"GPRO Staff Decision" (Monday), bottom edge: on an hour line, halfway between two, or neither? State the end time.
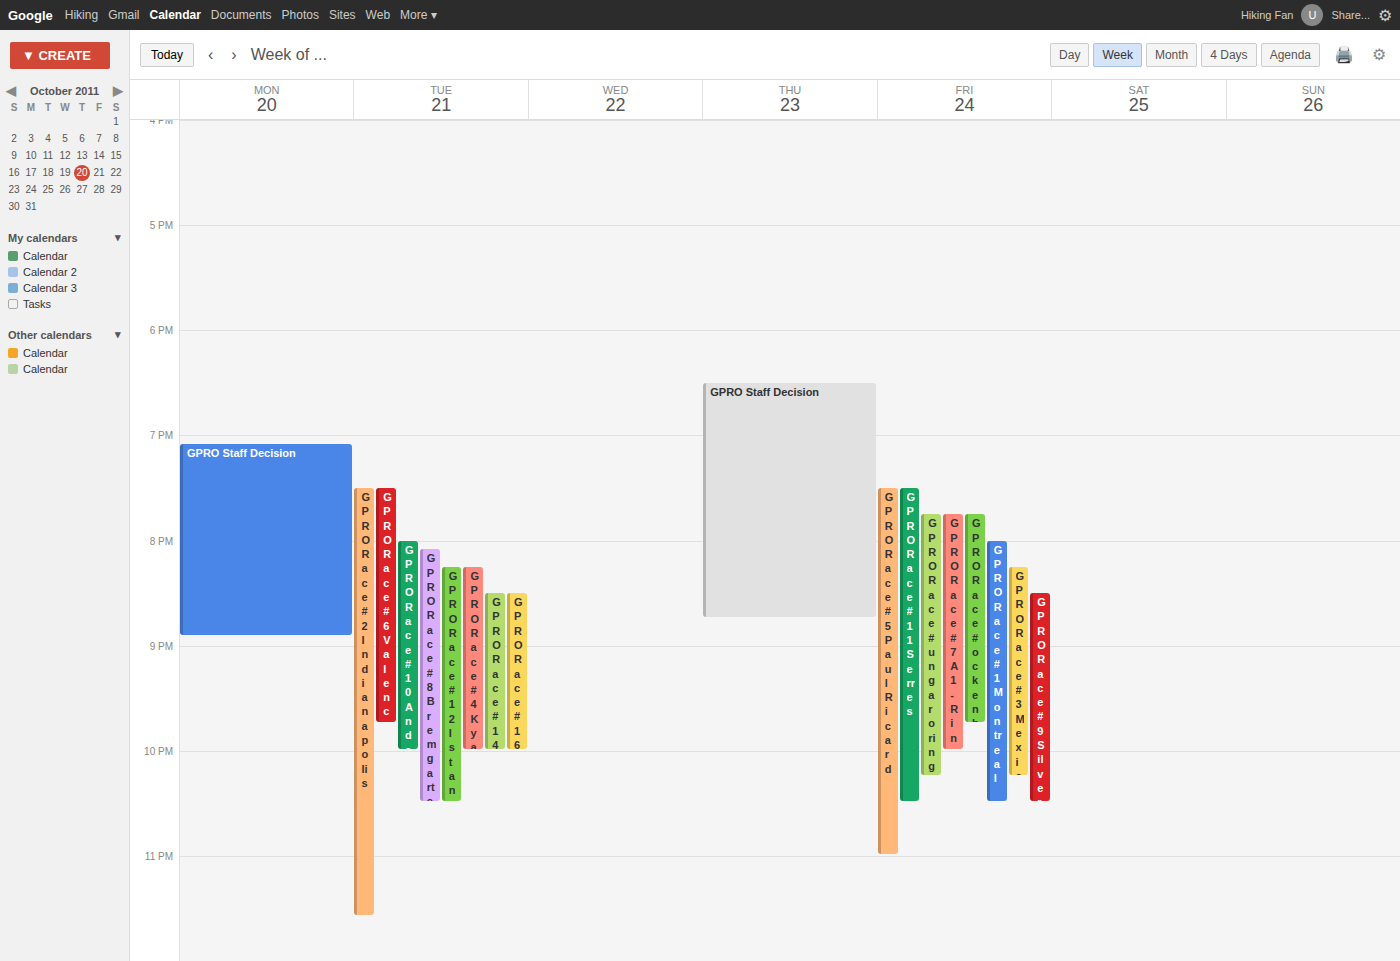
8:55 PM -- neither: 55 minutes below the 8 PM line and 5 minutes above the 9 PM line.